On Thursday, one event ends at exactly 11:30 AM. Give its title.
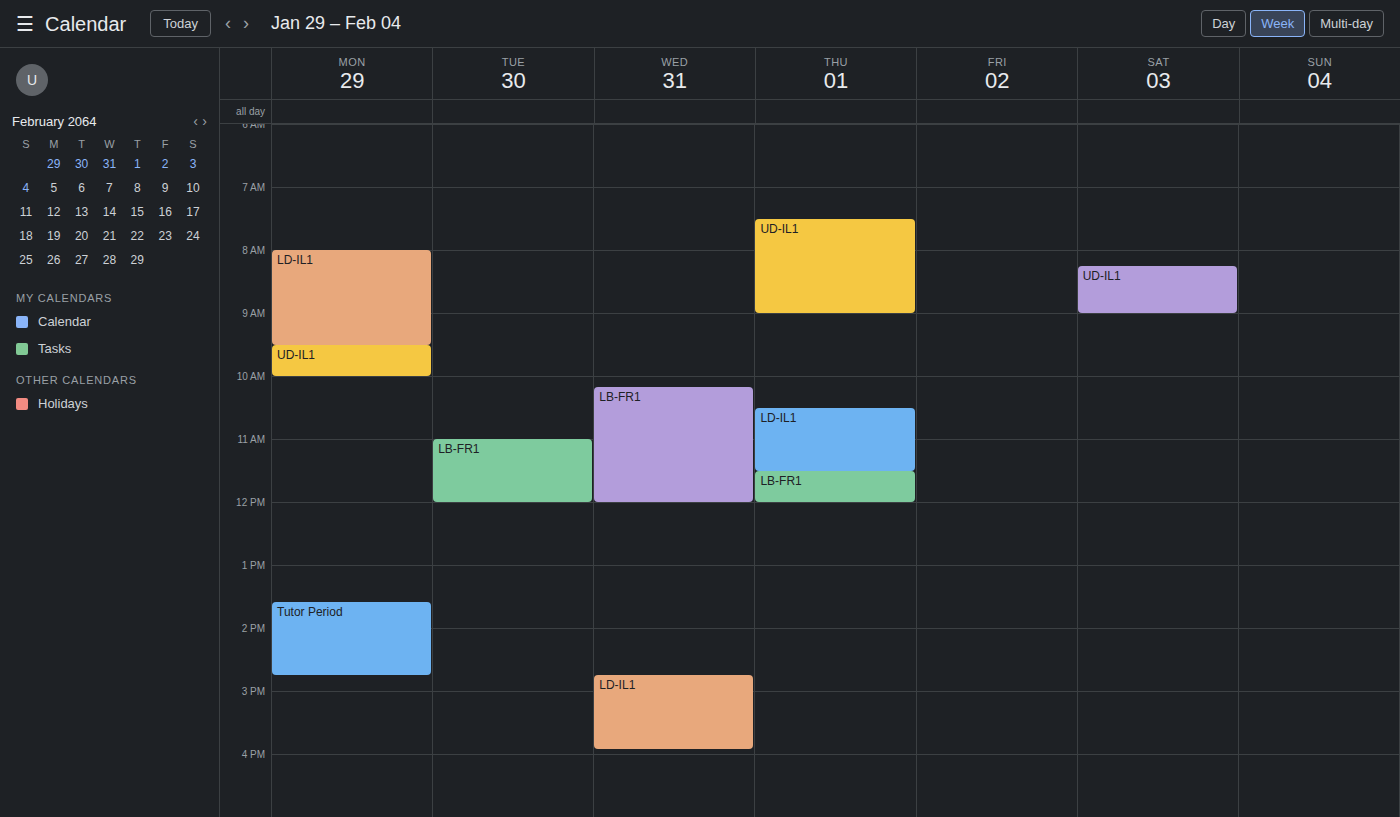
"LD-IL1"